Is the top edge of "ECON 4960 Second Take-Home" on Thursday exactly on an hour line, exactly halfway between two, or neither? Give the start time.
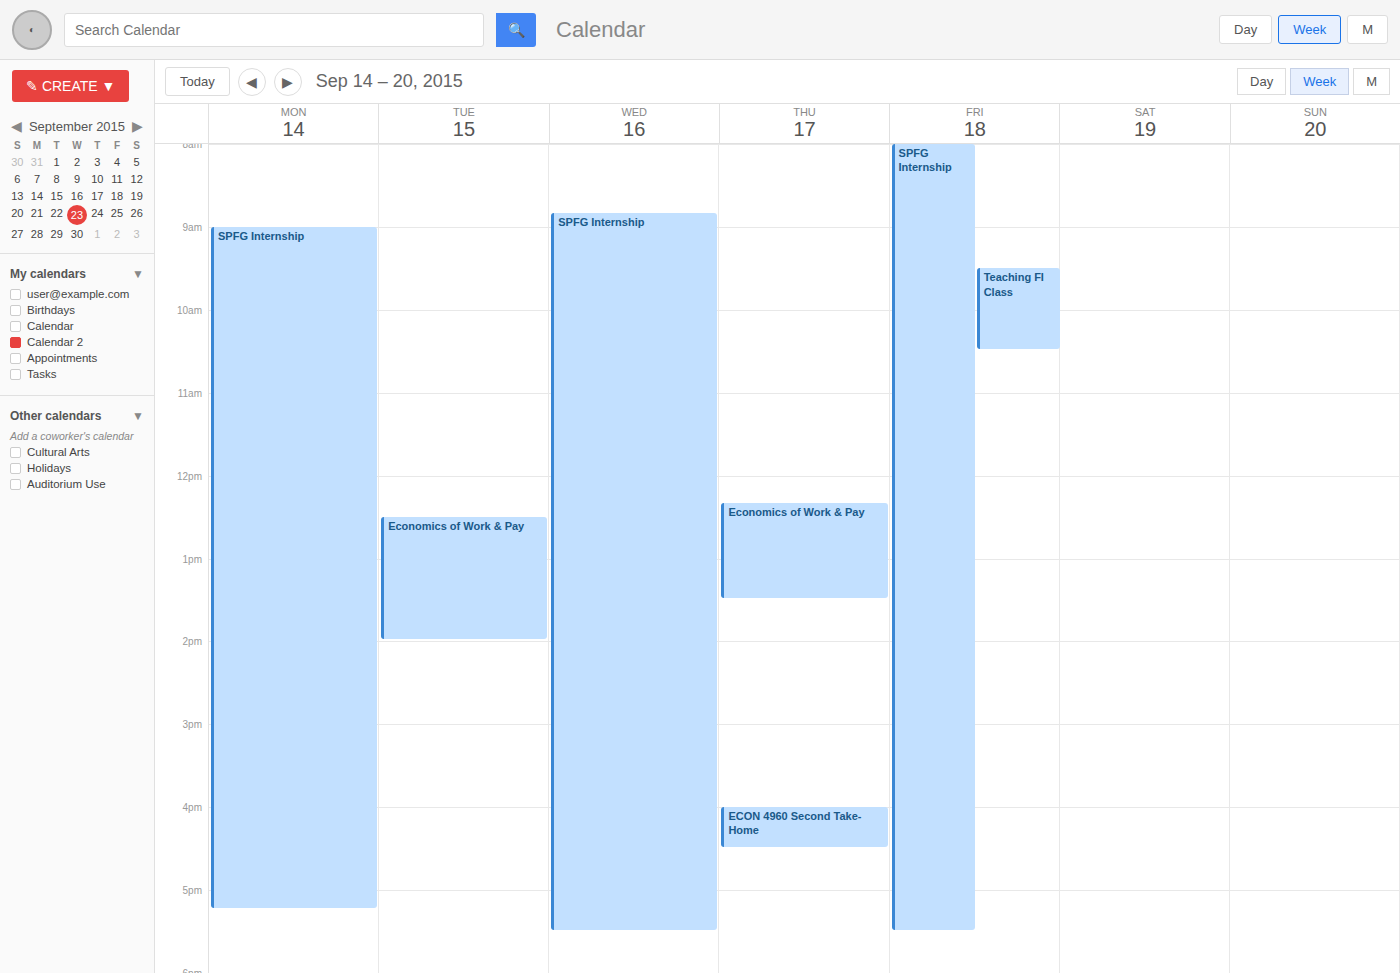
4:00 PM -- exactly on the 4 PM line.